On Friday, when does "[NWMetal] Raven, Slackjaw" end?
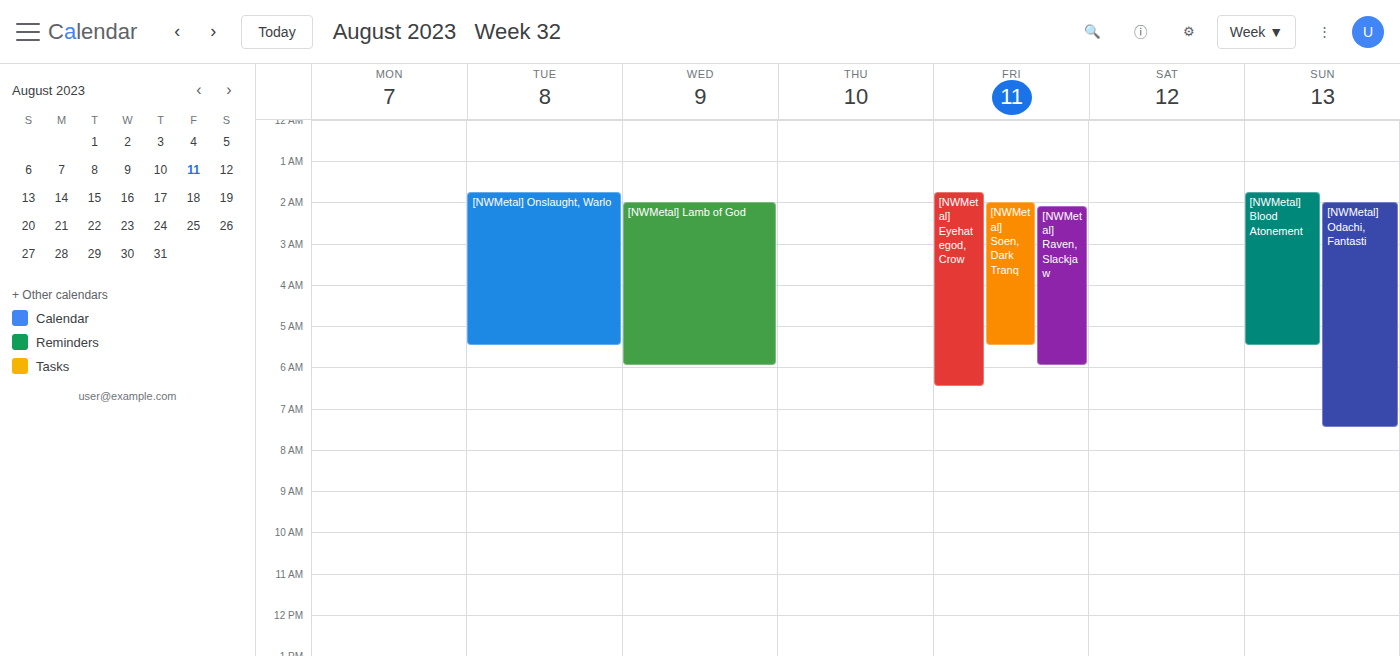
6:00 AM